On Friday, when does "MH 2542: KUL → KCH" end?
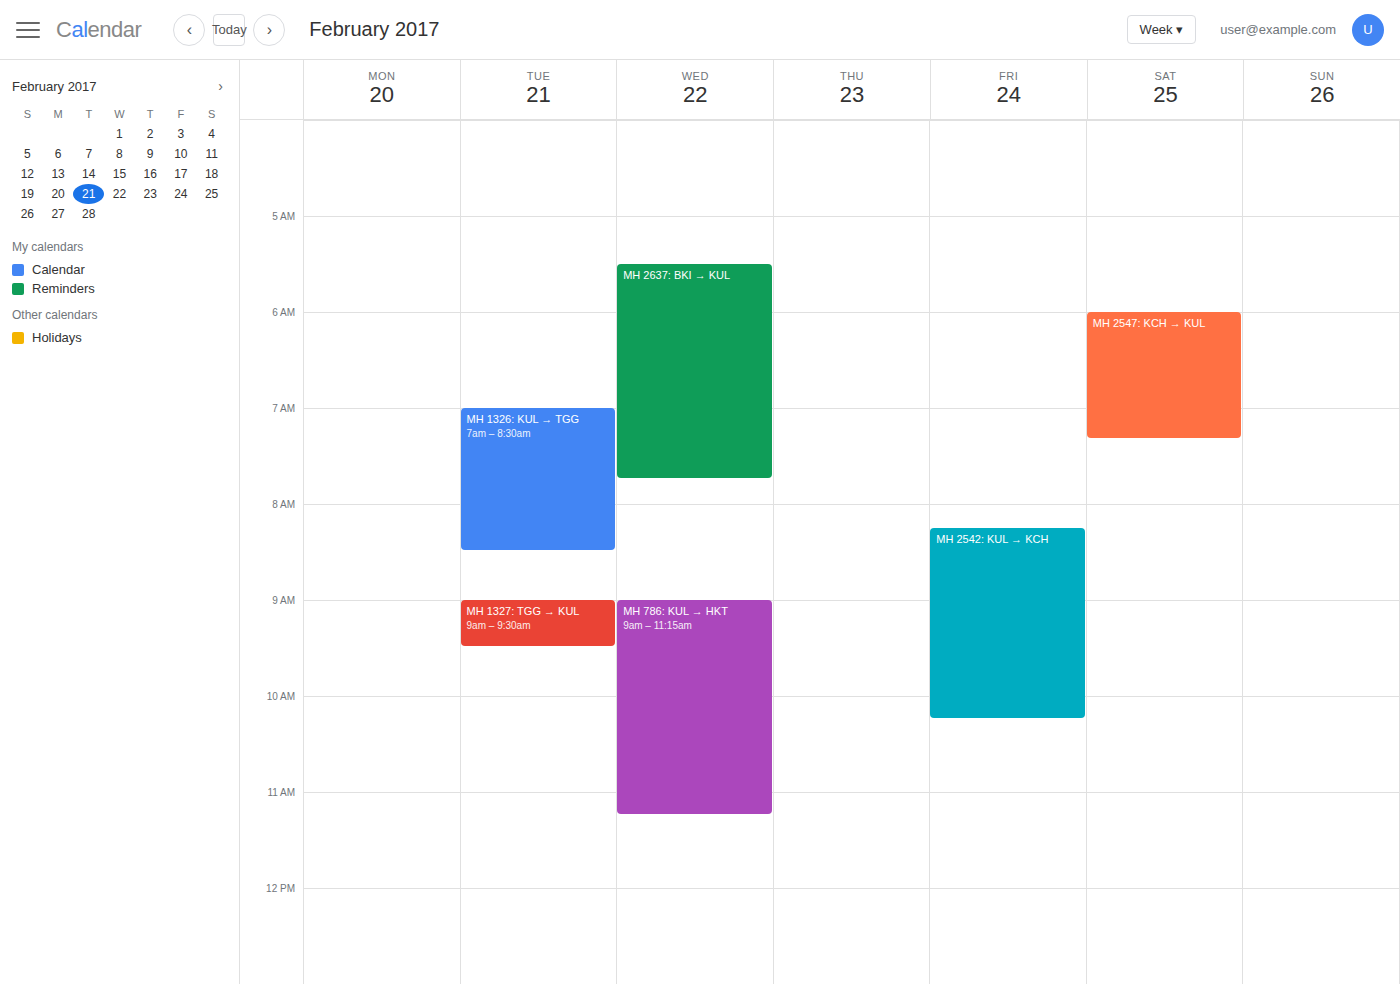
10:15 AM